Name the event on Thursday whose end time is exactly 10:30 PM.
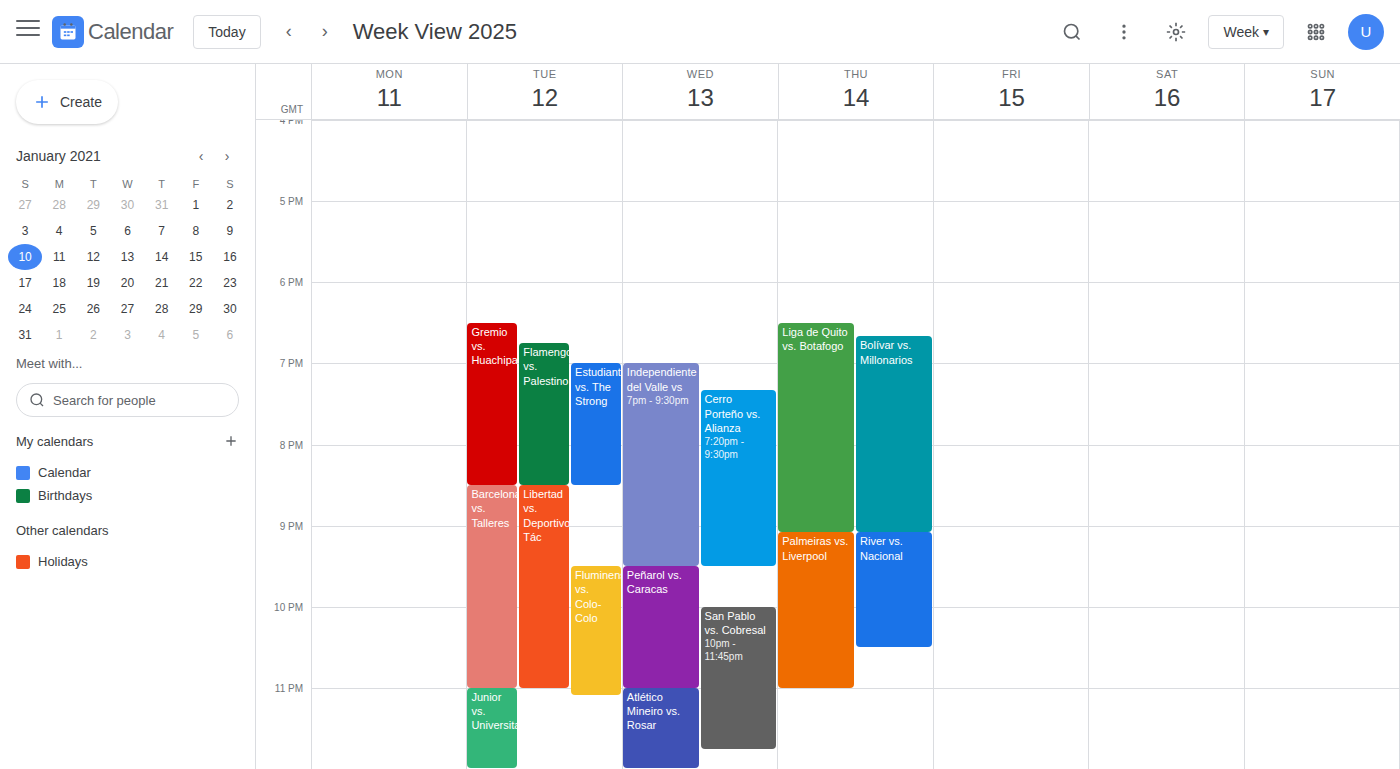
"River vs. Nacional"